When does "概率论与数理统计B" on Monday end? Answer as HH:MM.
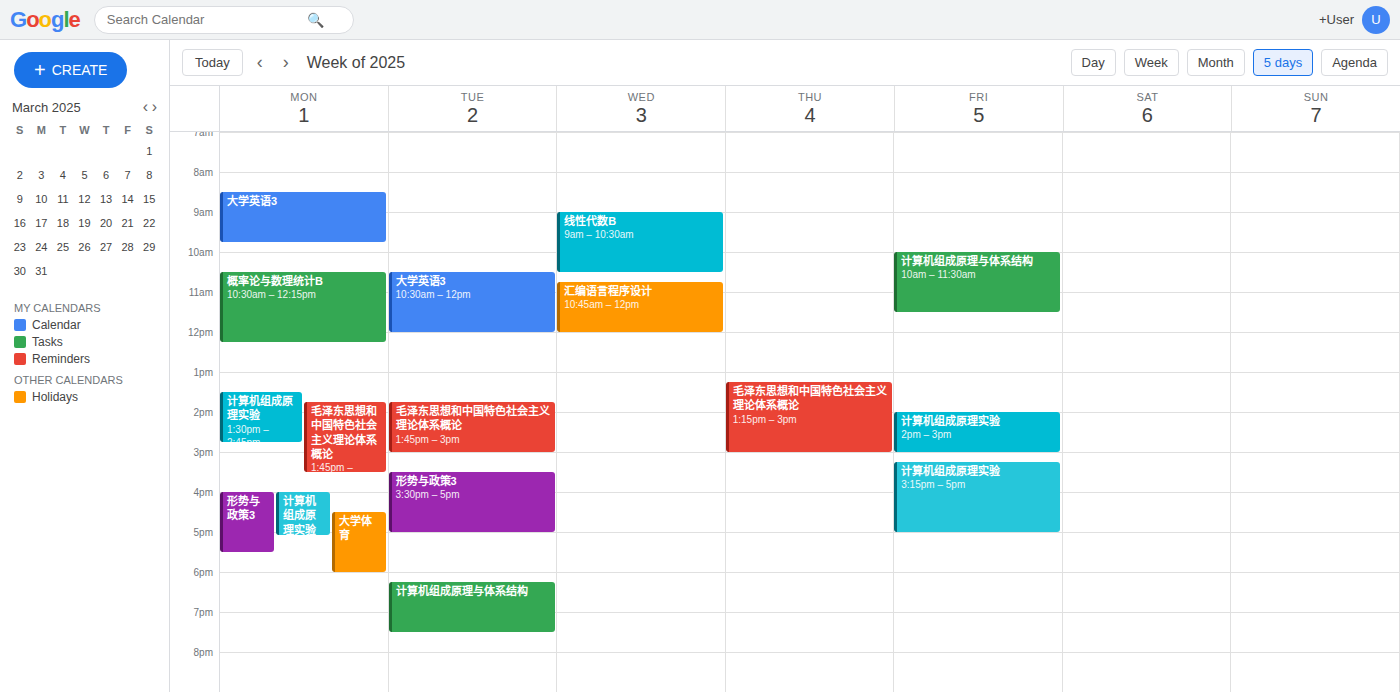
12:15